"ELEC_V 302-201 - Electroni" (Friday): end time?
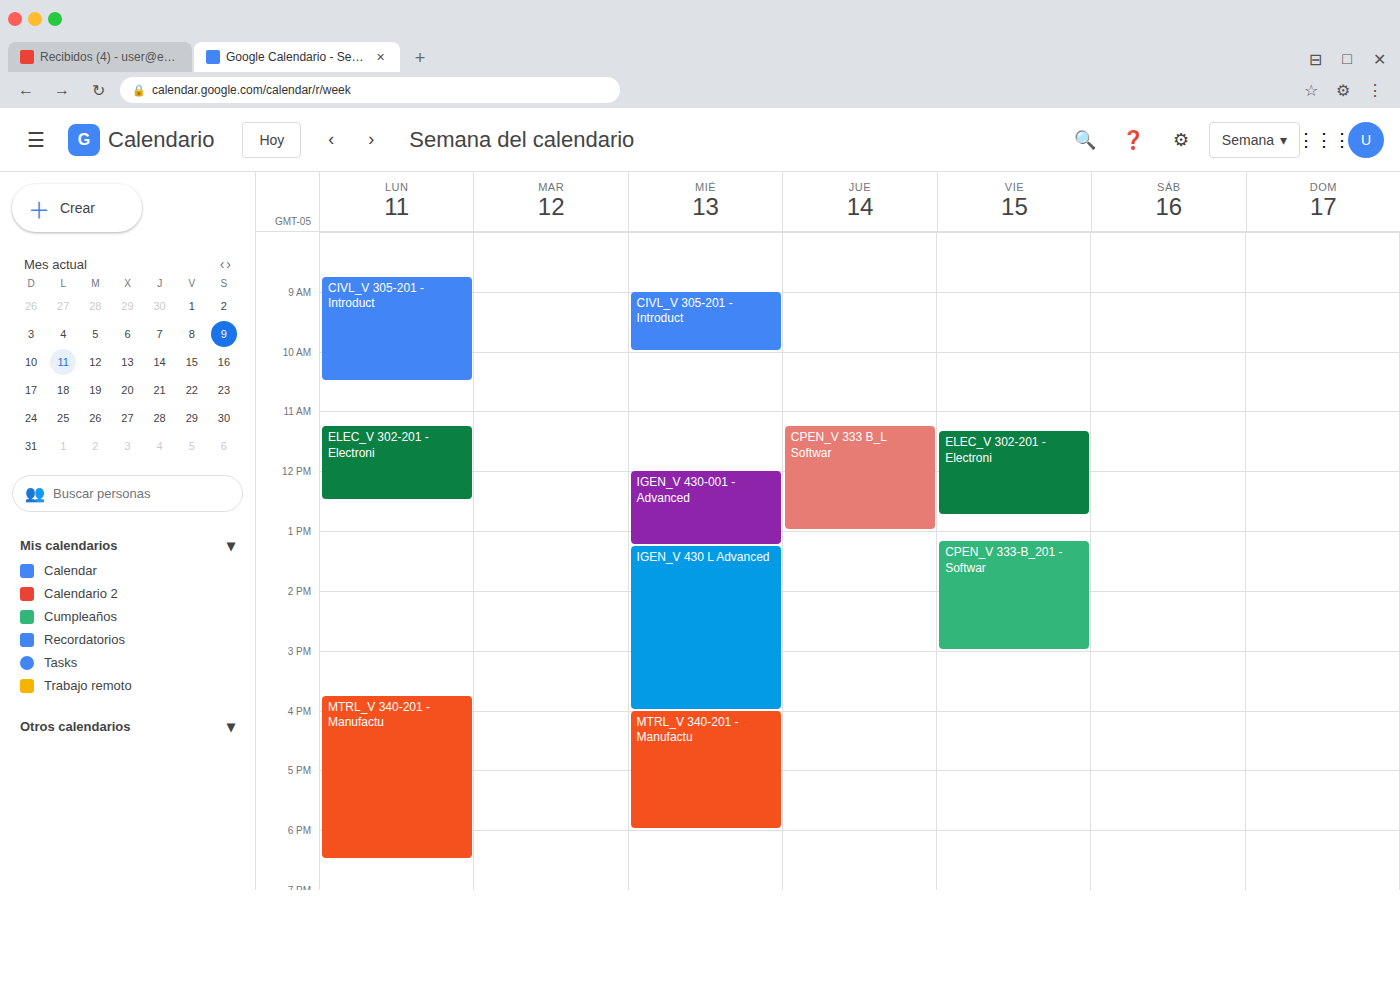
12:45 PM